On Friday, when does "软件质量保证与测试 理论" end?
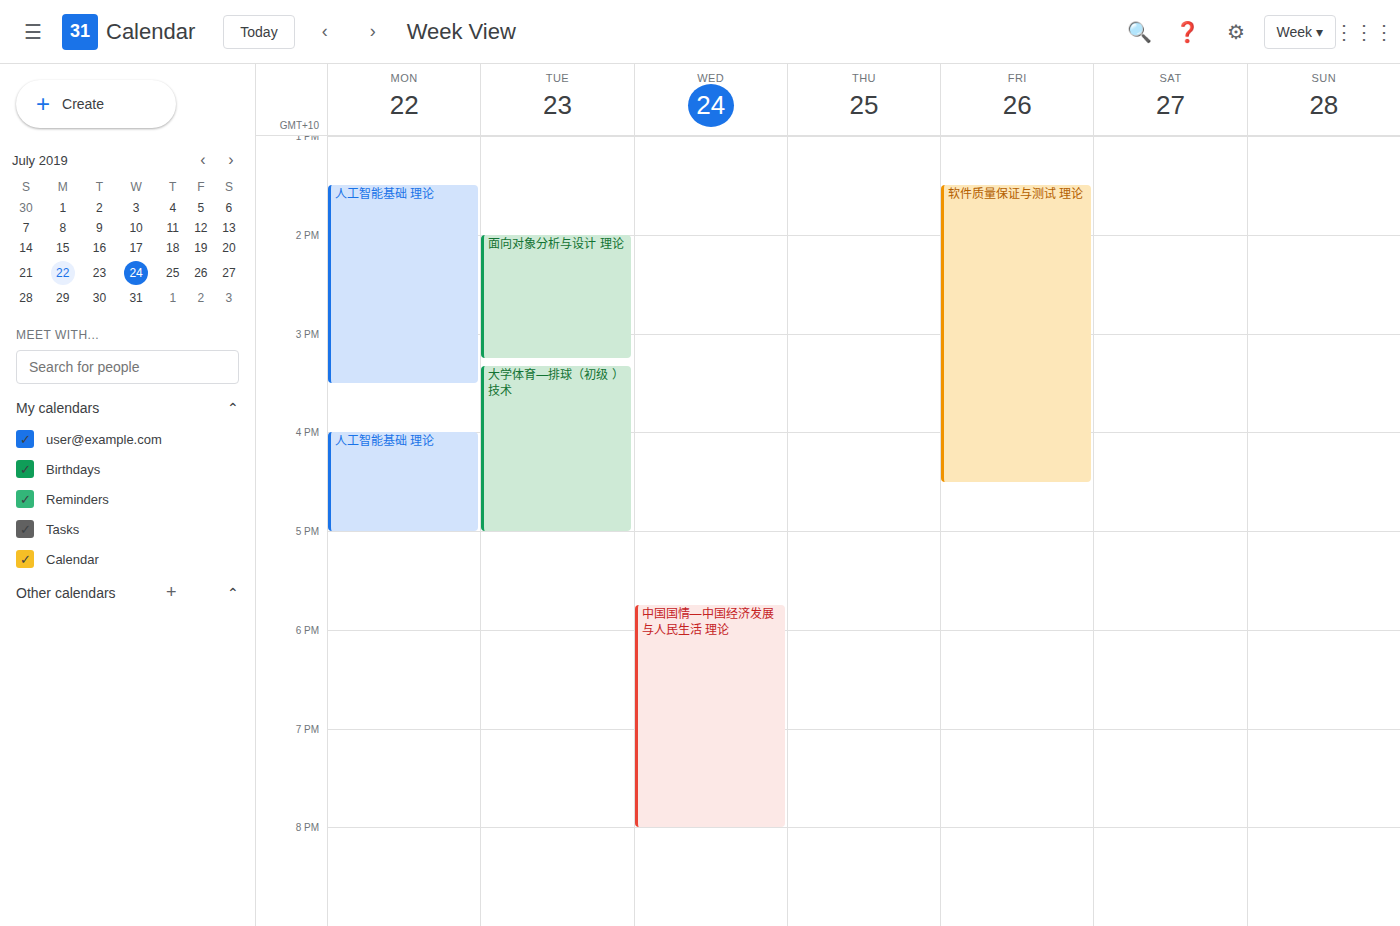
4:30 PM